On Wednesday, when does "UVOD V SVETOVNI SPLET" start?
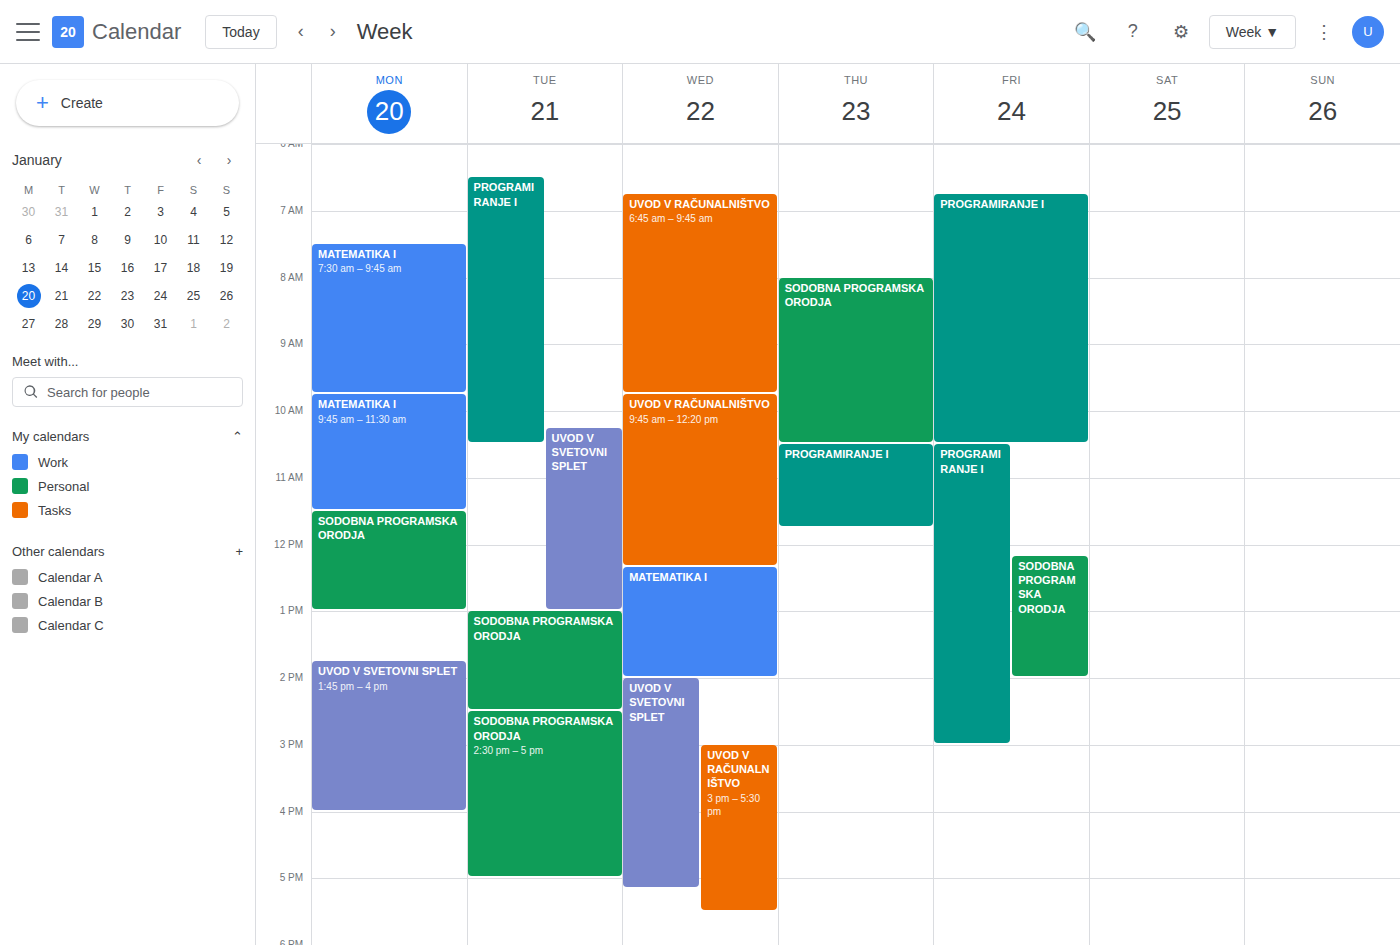
2:00 PM